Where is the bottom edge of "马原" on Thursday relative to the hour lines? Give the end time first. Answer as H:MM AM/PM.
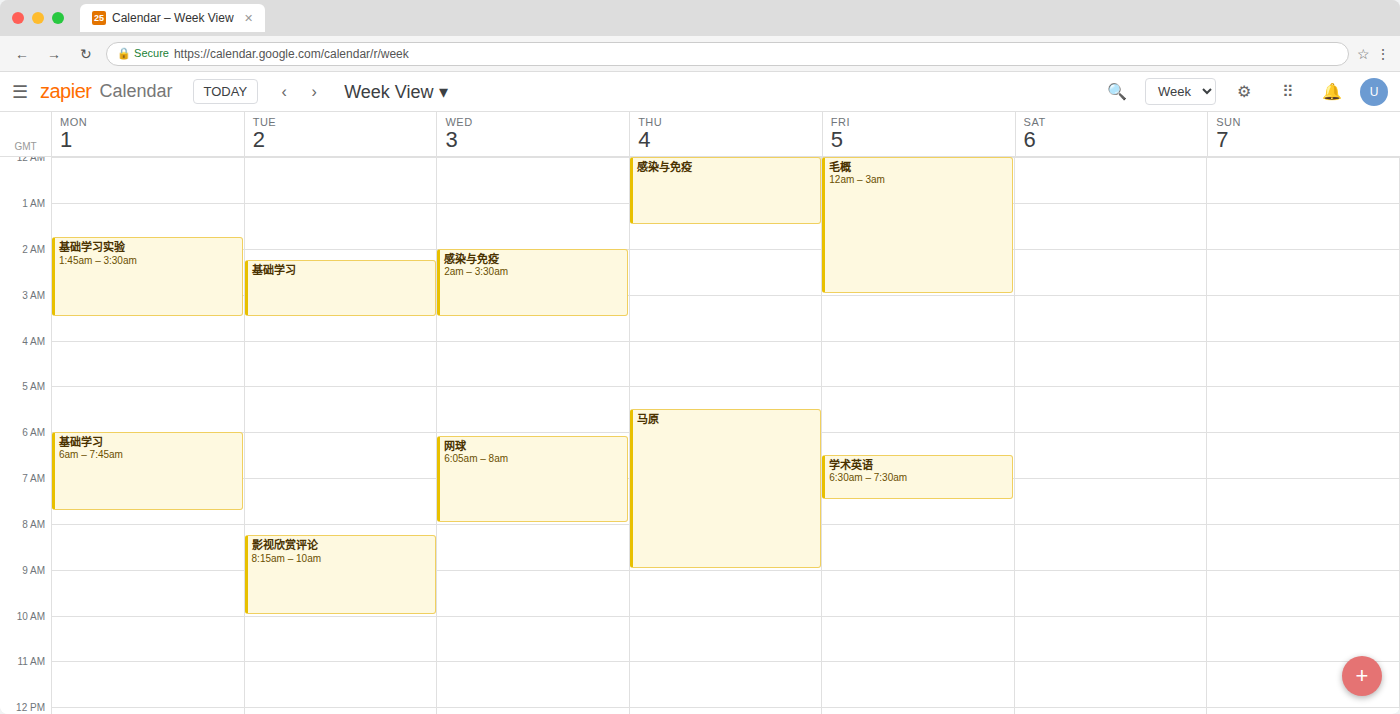
9:00 AM -- exactly on the 9 AM line.